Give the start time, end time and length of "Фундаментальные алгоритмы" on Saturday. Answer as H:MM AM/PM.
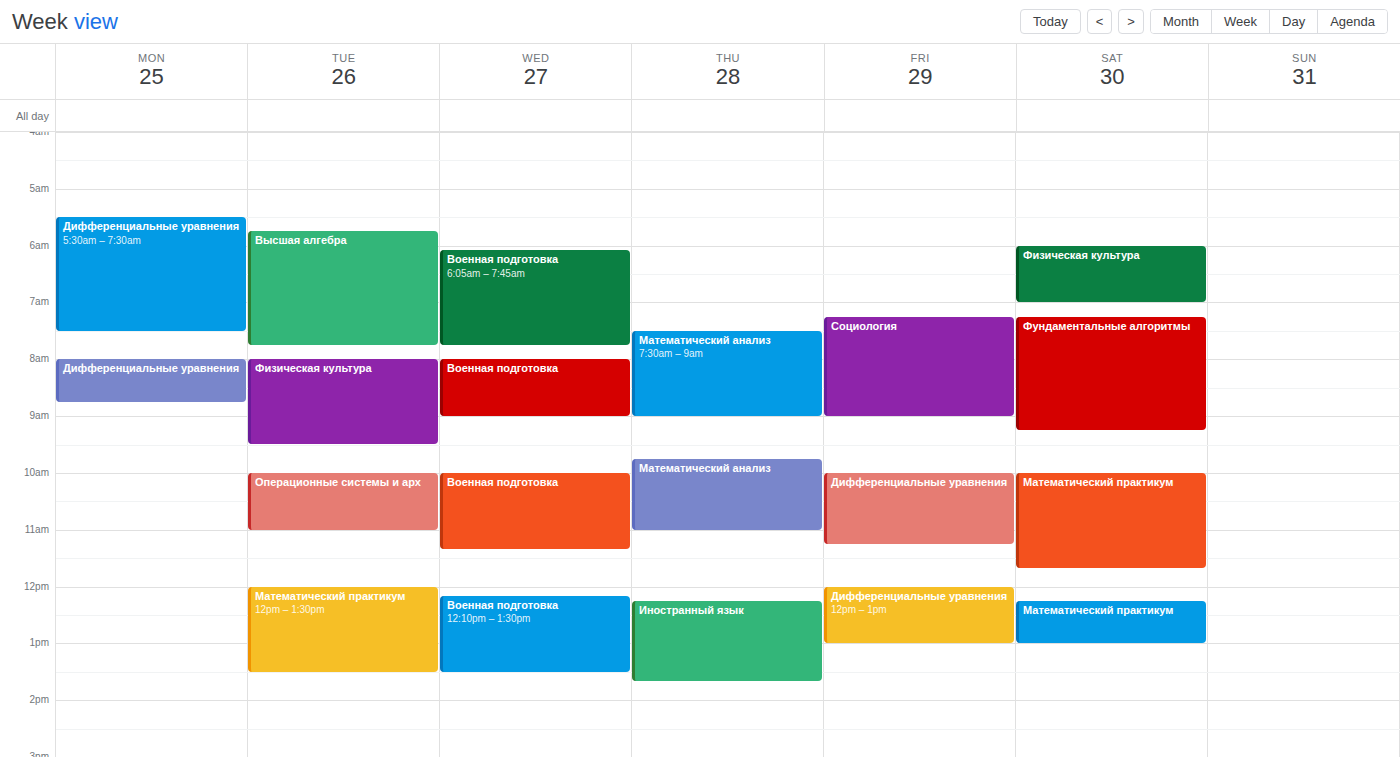
7:15 AM to 9:15 AM, 2 hours